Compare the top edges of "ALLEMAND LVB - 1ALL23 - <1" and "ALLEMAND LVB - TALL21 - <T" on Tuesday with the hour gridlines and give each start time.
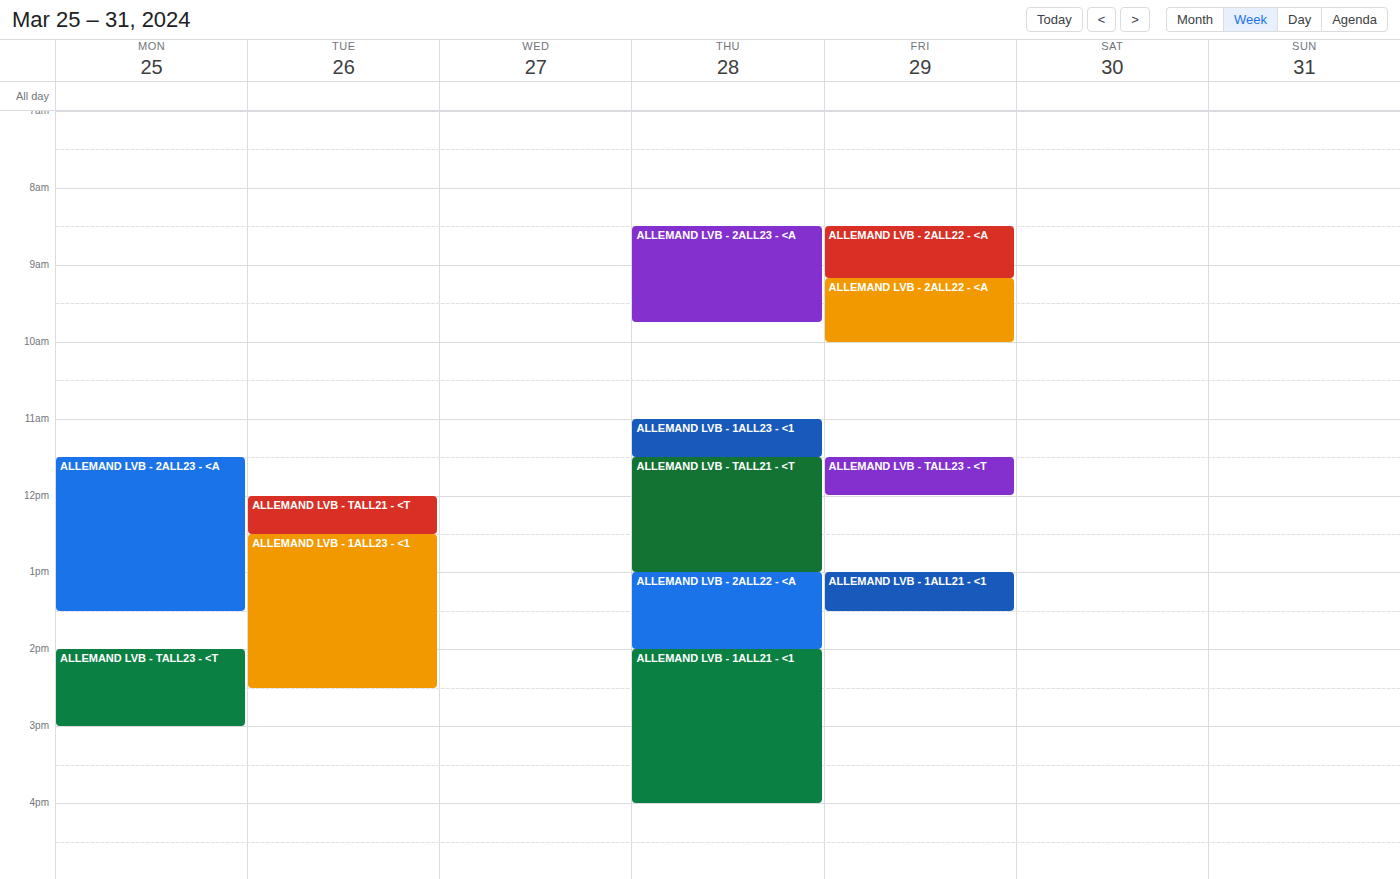
"ALLEMAND LVB - 1ALL23 - <1": 12:30 PM, halfway between the 12 PM and 1 PM lines. "ALLEMAND LVB - TALL21 - <T": 12:00 PM, exactly on the 12 PM line.